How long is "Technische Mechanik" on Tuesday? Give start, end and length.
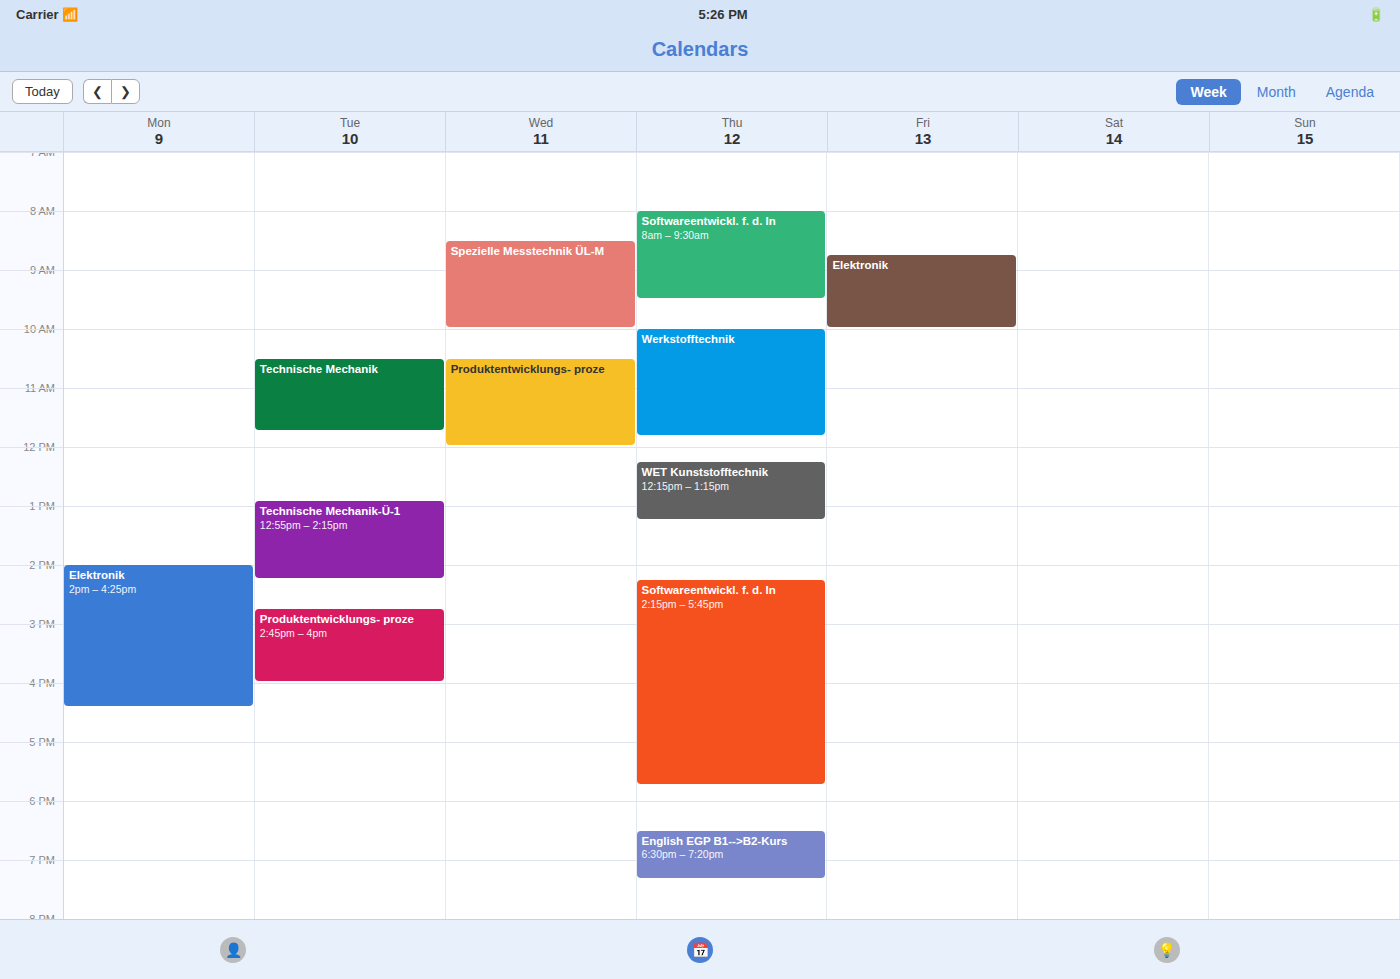
10:30 to 11:45, 1 hour 15 minutes